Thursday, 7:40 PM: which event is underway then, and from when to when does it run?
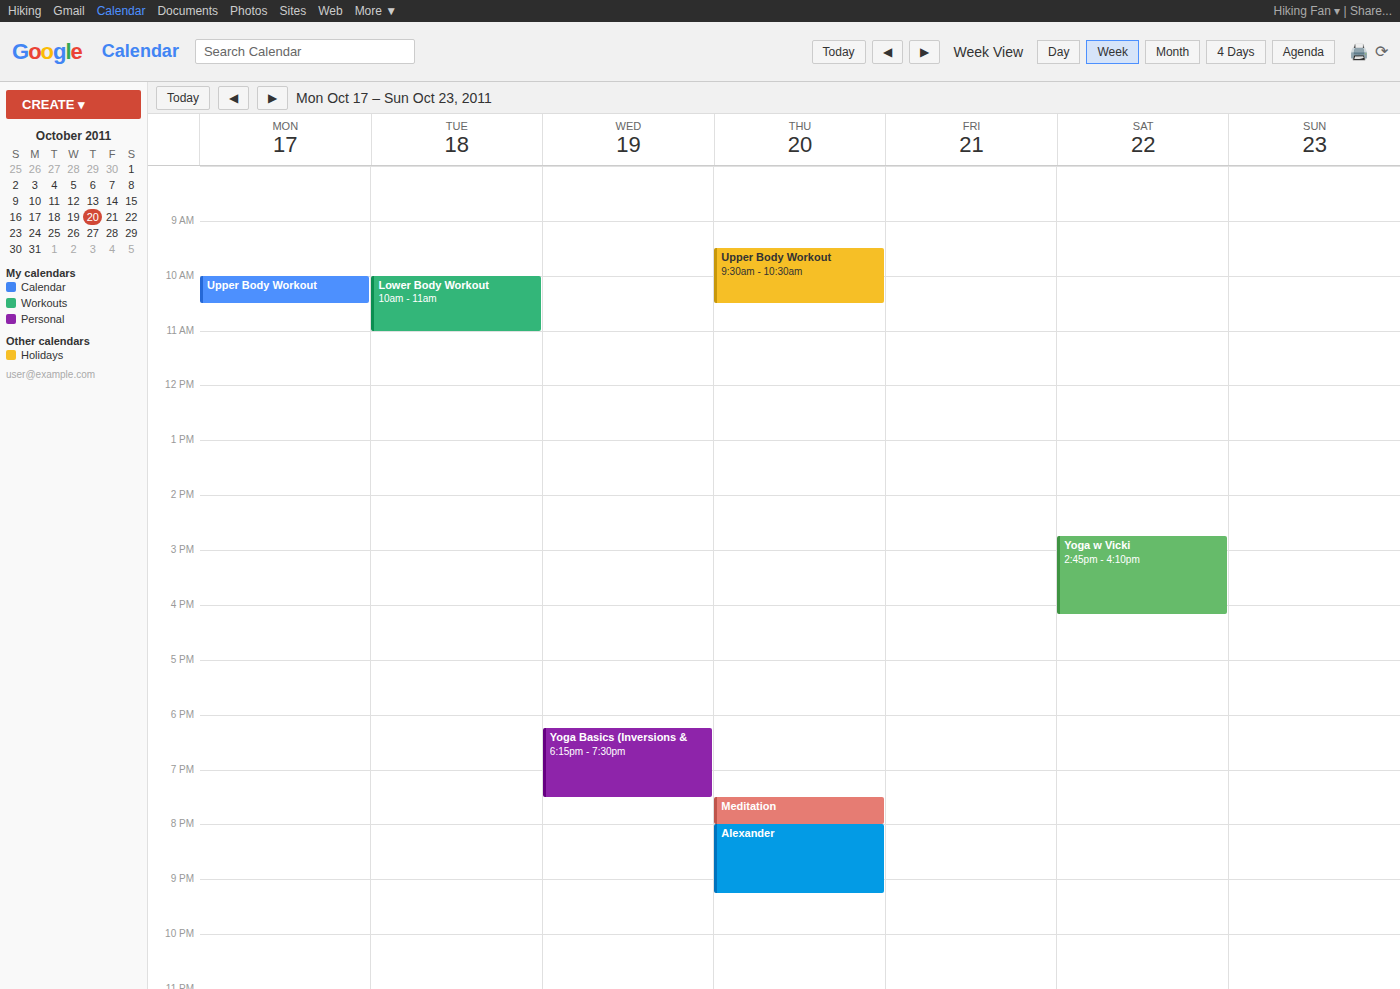
"Meditation", 7:30 PM to 8:00 PM